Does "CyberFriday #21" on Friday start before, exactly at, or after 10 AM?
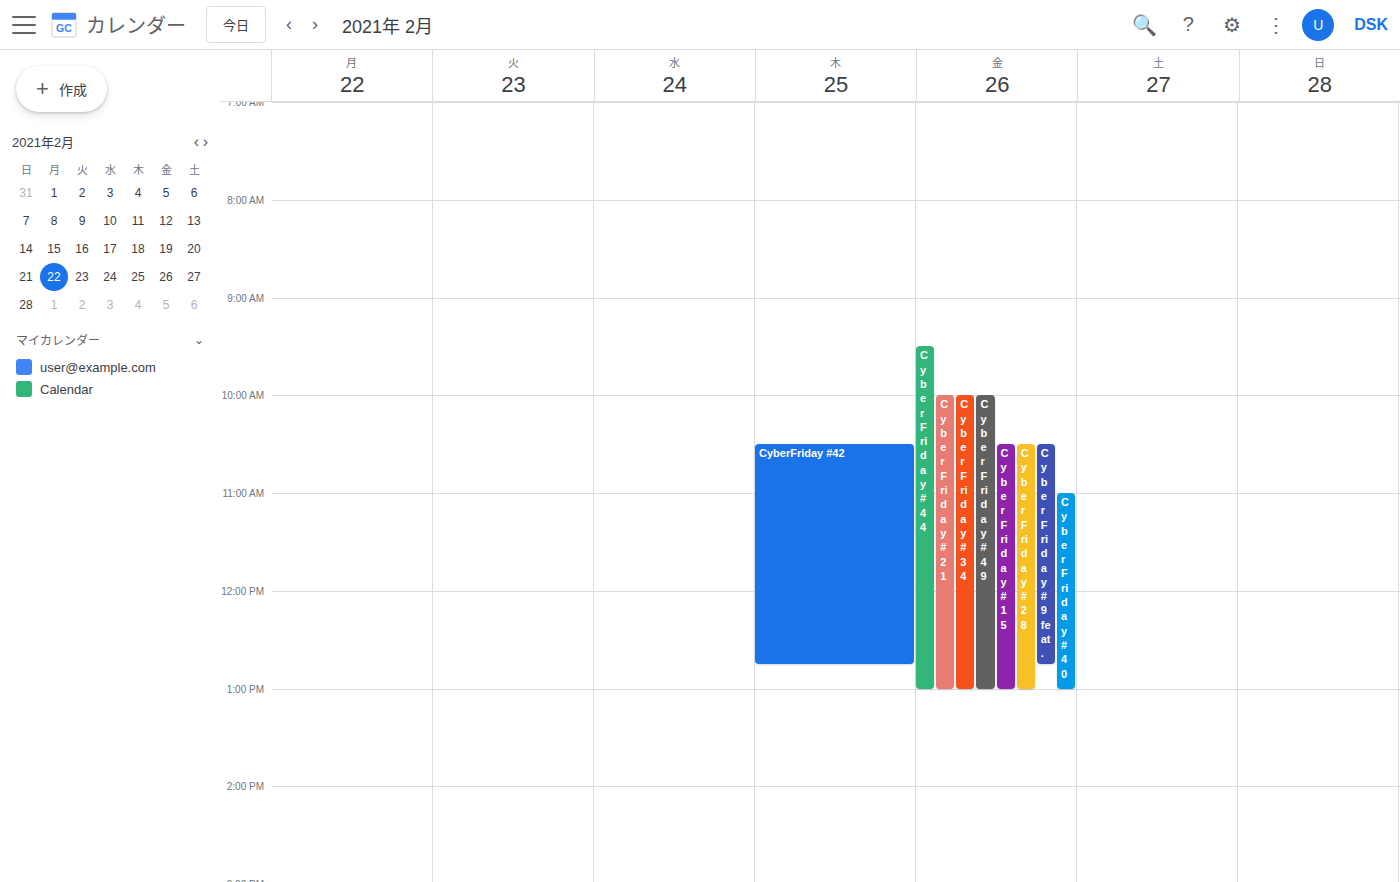
10:00 AM -- exactly at 10 AM, on the 10 AM line.